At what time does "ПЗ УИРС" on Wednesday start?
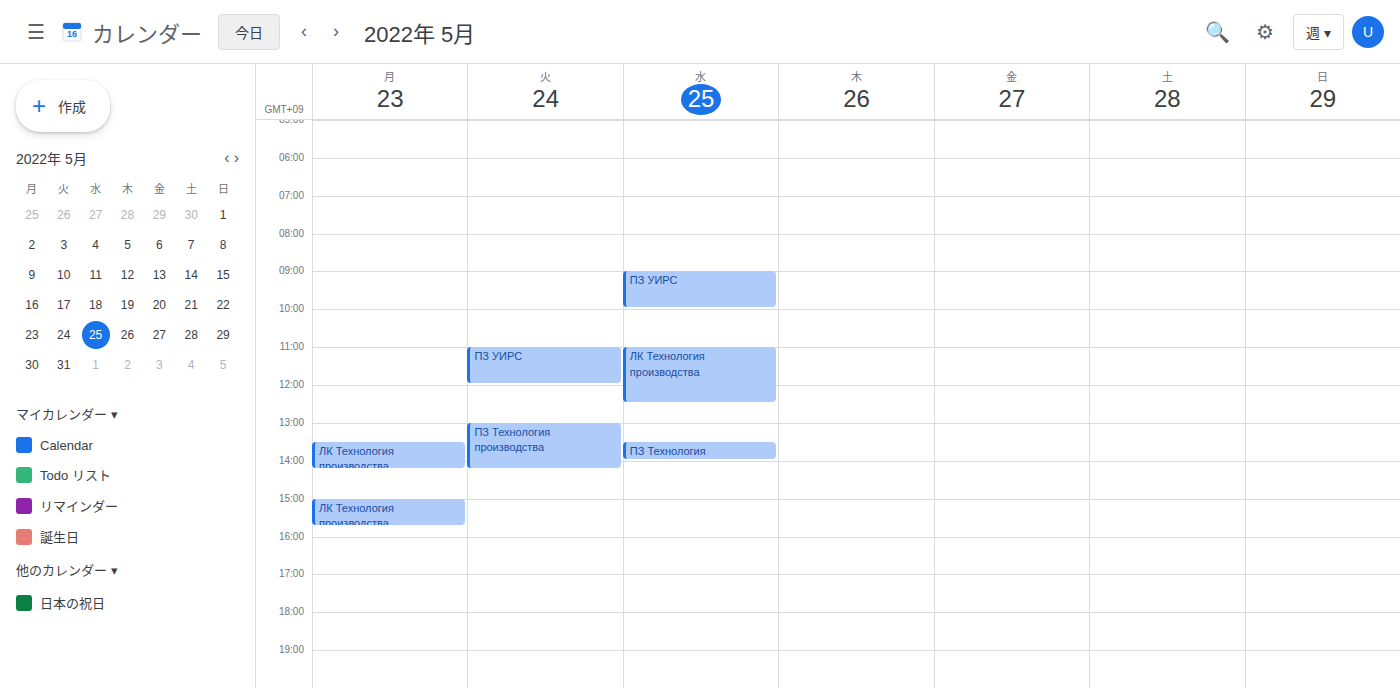
9:00 AM